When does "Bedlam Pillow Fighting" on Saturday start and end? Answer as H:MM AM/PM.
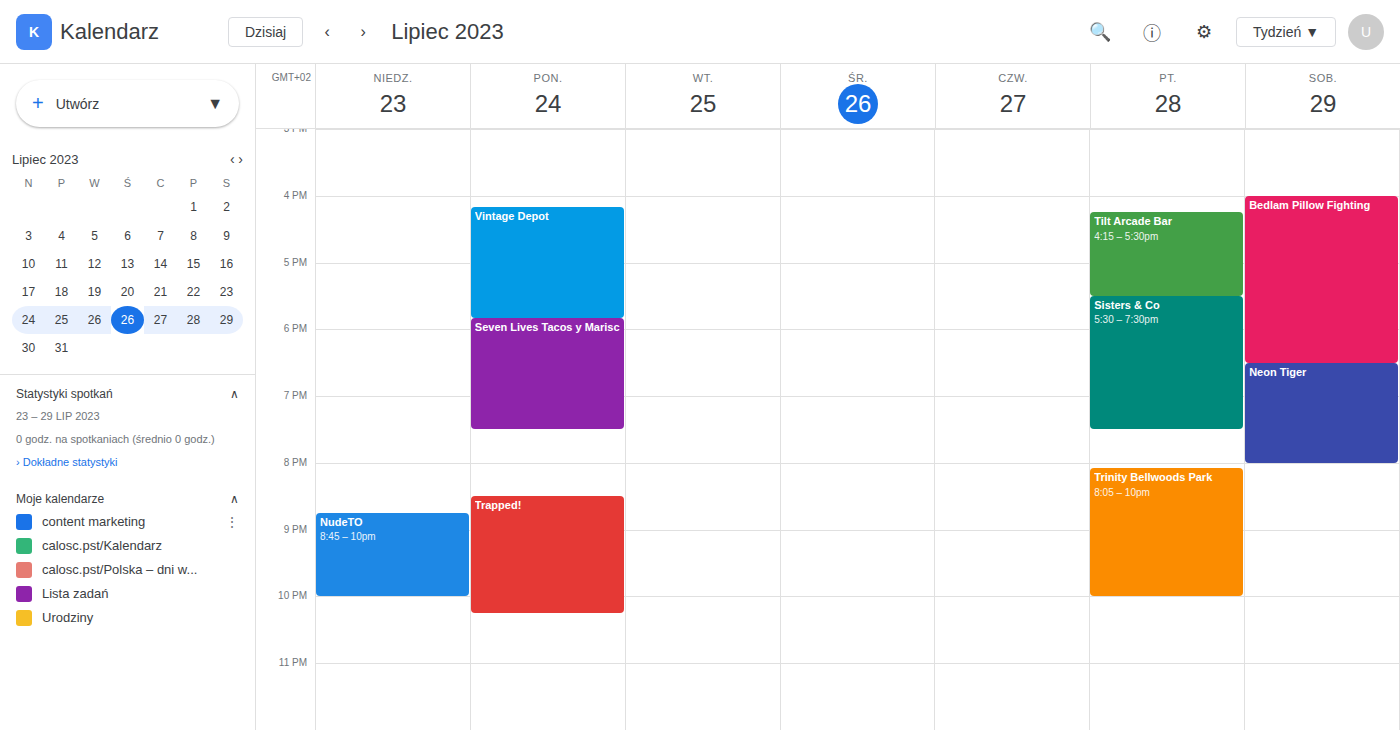
4:00 PM to 6:30 PM